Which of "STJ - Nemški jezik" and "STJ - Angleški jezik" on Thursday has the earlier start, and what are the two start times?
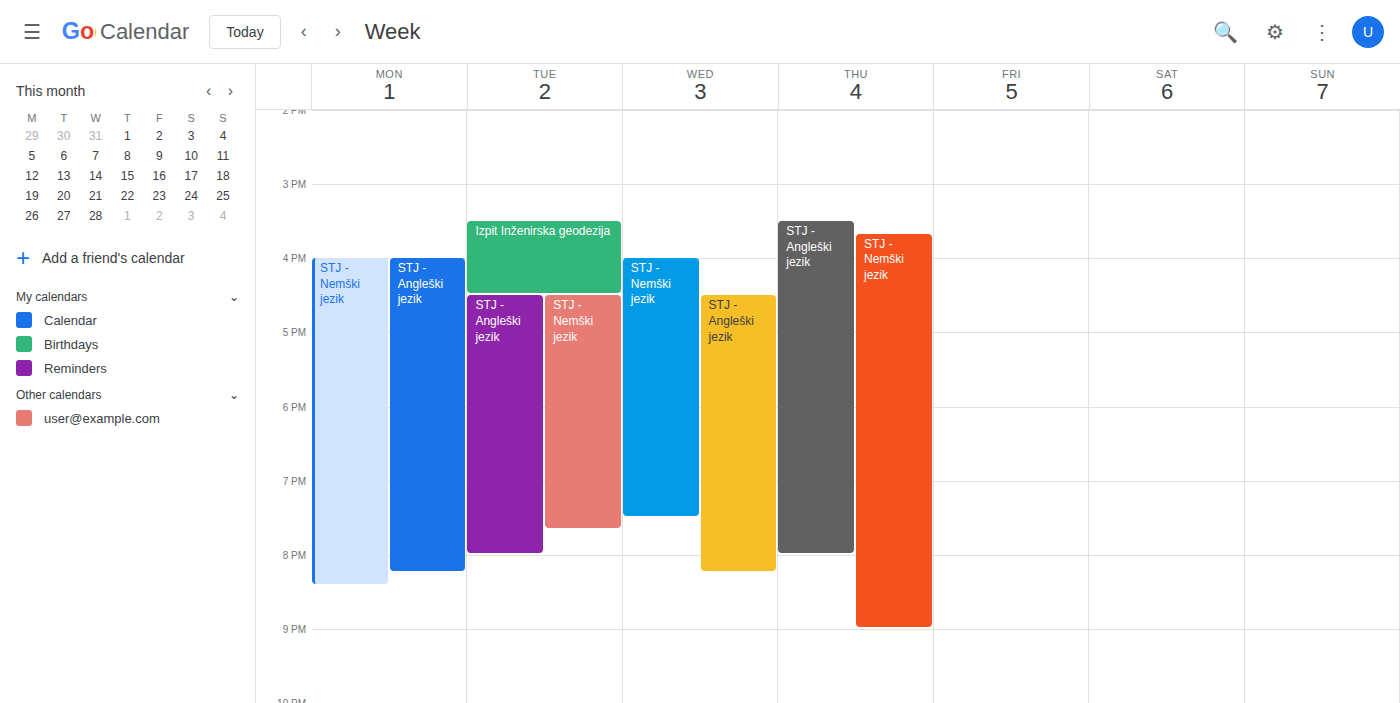
"STJ - Angleški jezik" 15:30; "STJ - Nemški jezik" 15:40.